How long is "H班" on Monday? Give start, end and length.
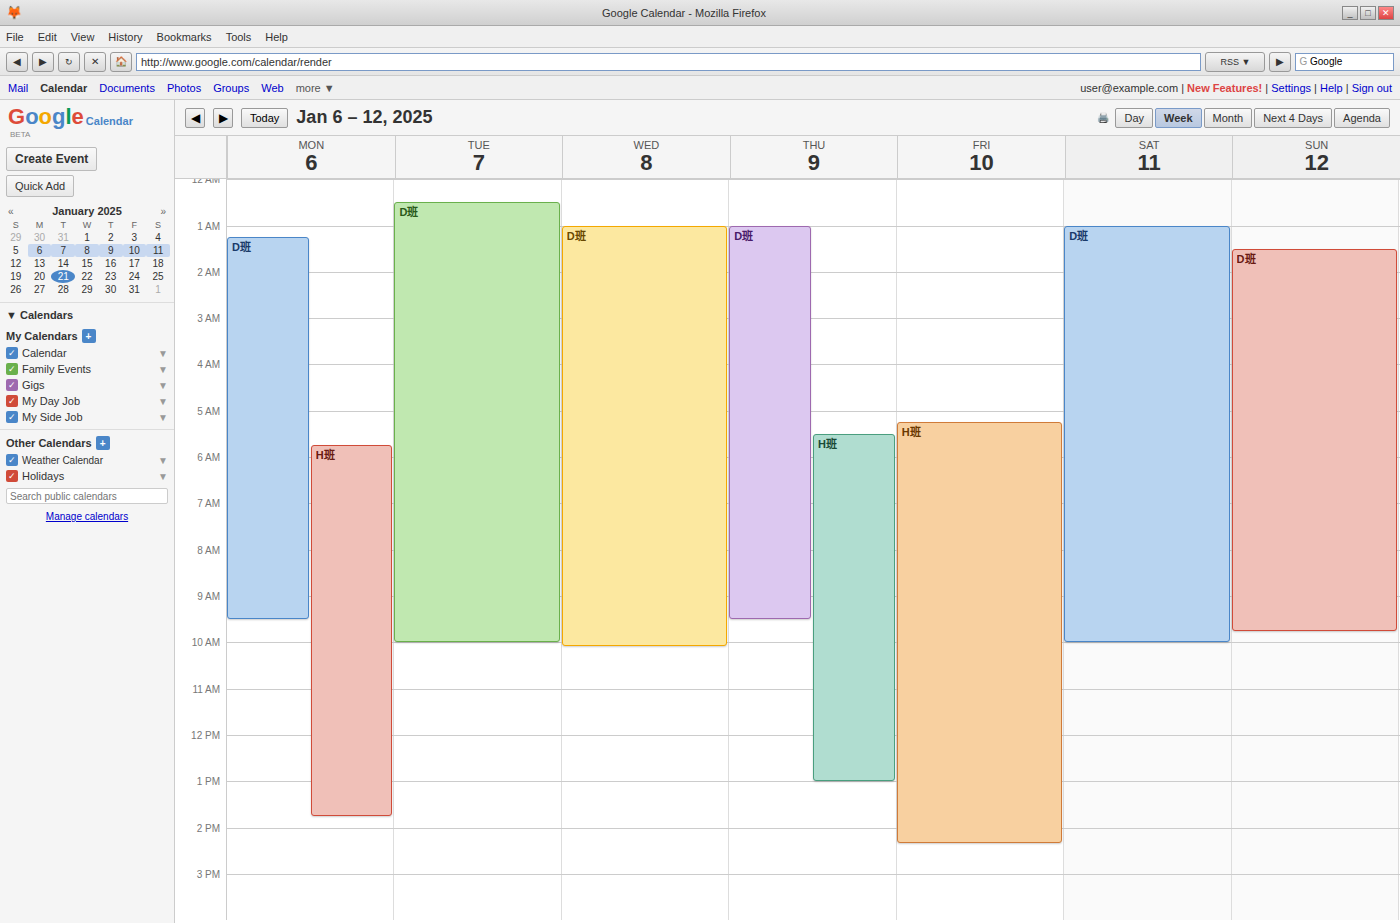
5:45 AM to 1:45 PM, 8 hours